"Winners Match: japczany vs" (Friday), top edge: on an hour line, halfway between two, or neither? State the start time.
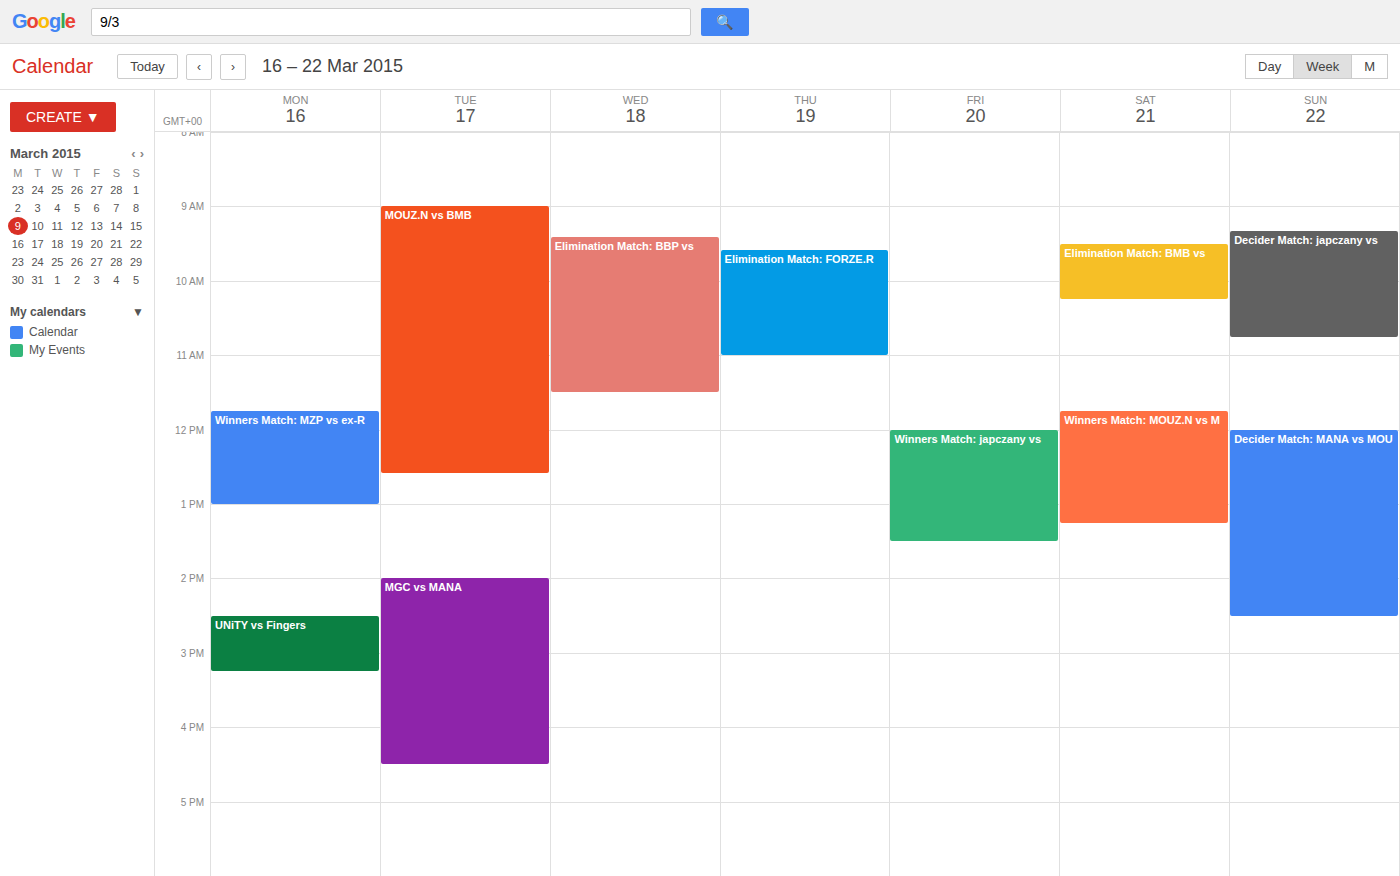
12:00 PM -- exactly on the 12 PM line.